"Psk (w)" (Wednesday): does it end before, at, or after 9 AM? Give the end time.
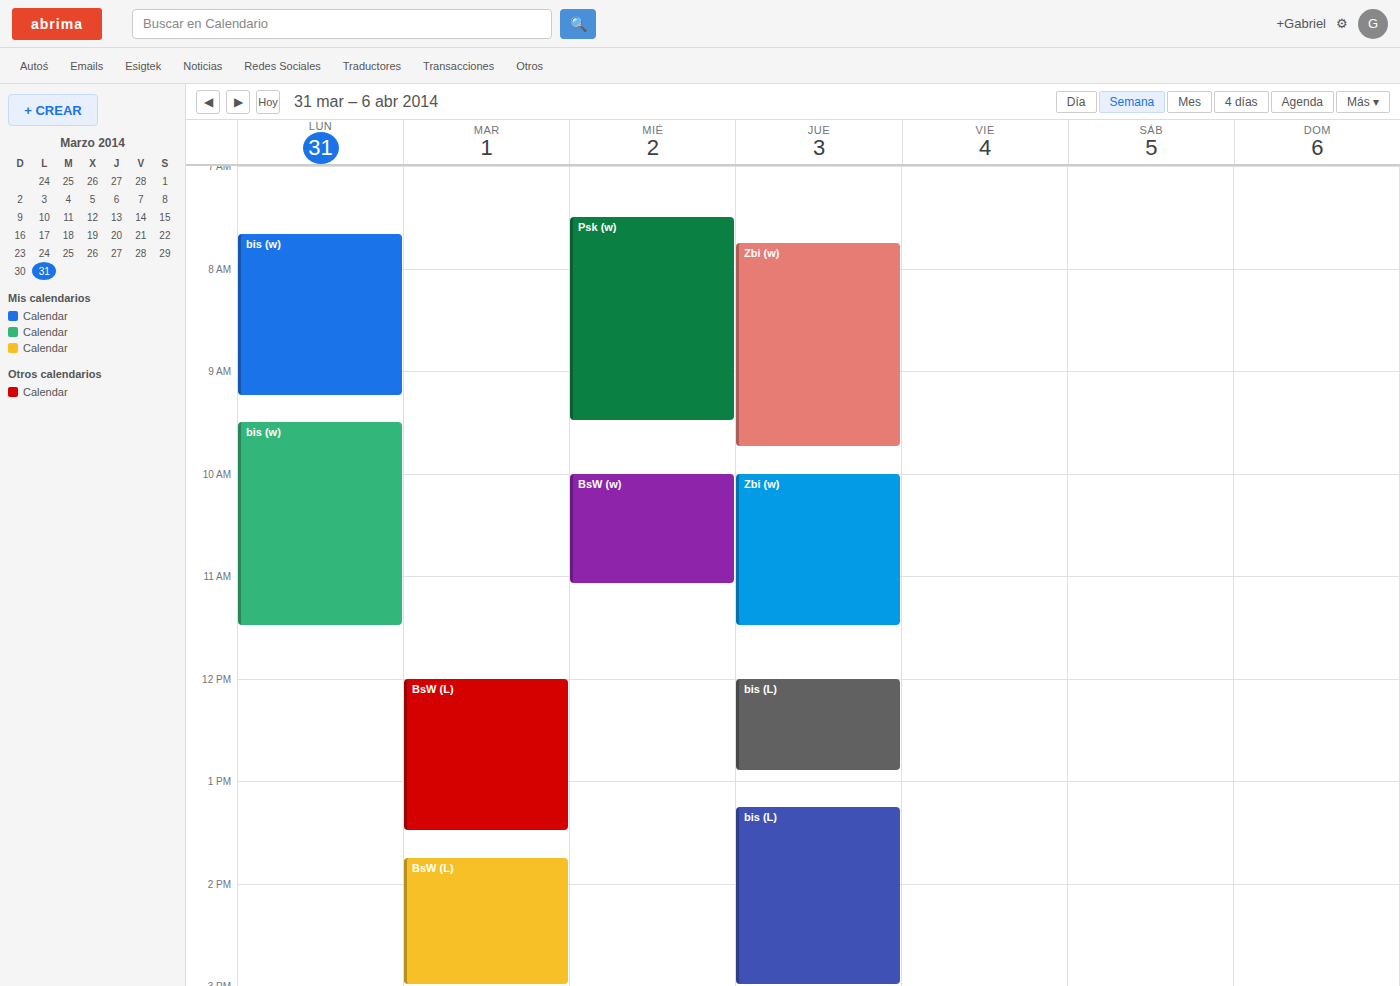
9:30 AM -- after 9 AM, 30 minutes below the 9 AM line.